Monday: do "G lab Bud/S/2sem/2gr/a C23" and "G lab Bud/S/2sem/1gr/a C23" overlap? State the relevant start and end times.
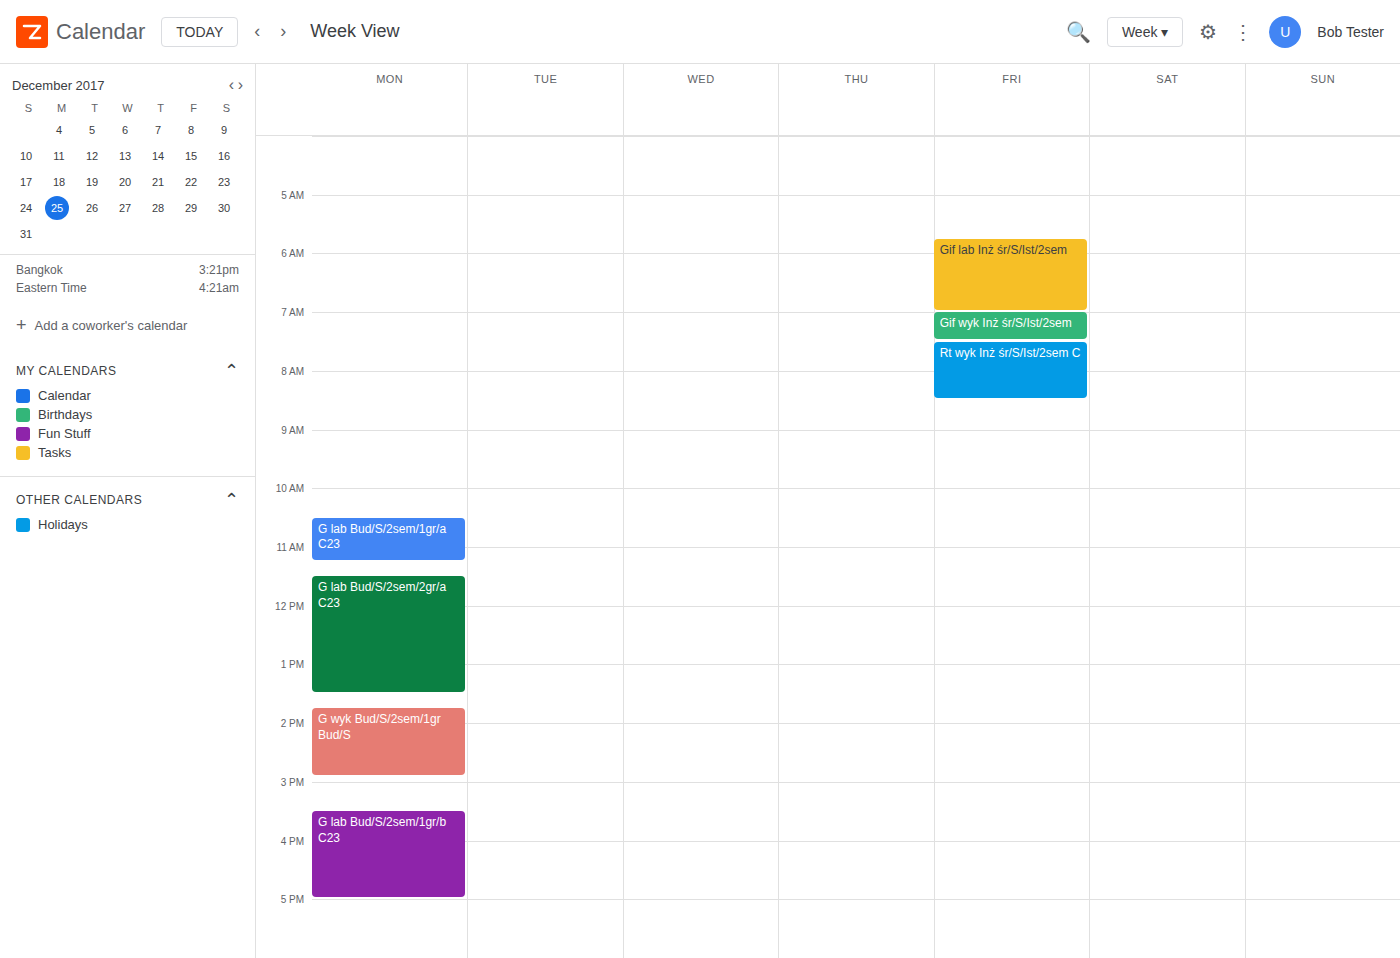
"G lab Bud/S/2sem/1gr/a C23" ends at 11:15 and "G lab Bud/S/2sem/2gr/a C23" starts at 11:30 -- no overlap.